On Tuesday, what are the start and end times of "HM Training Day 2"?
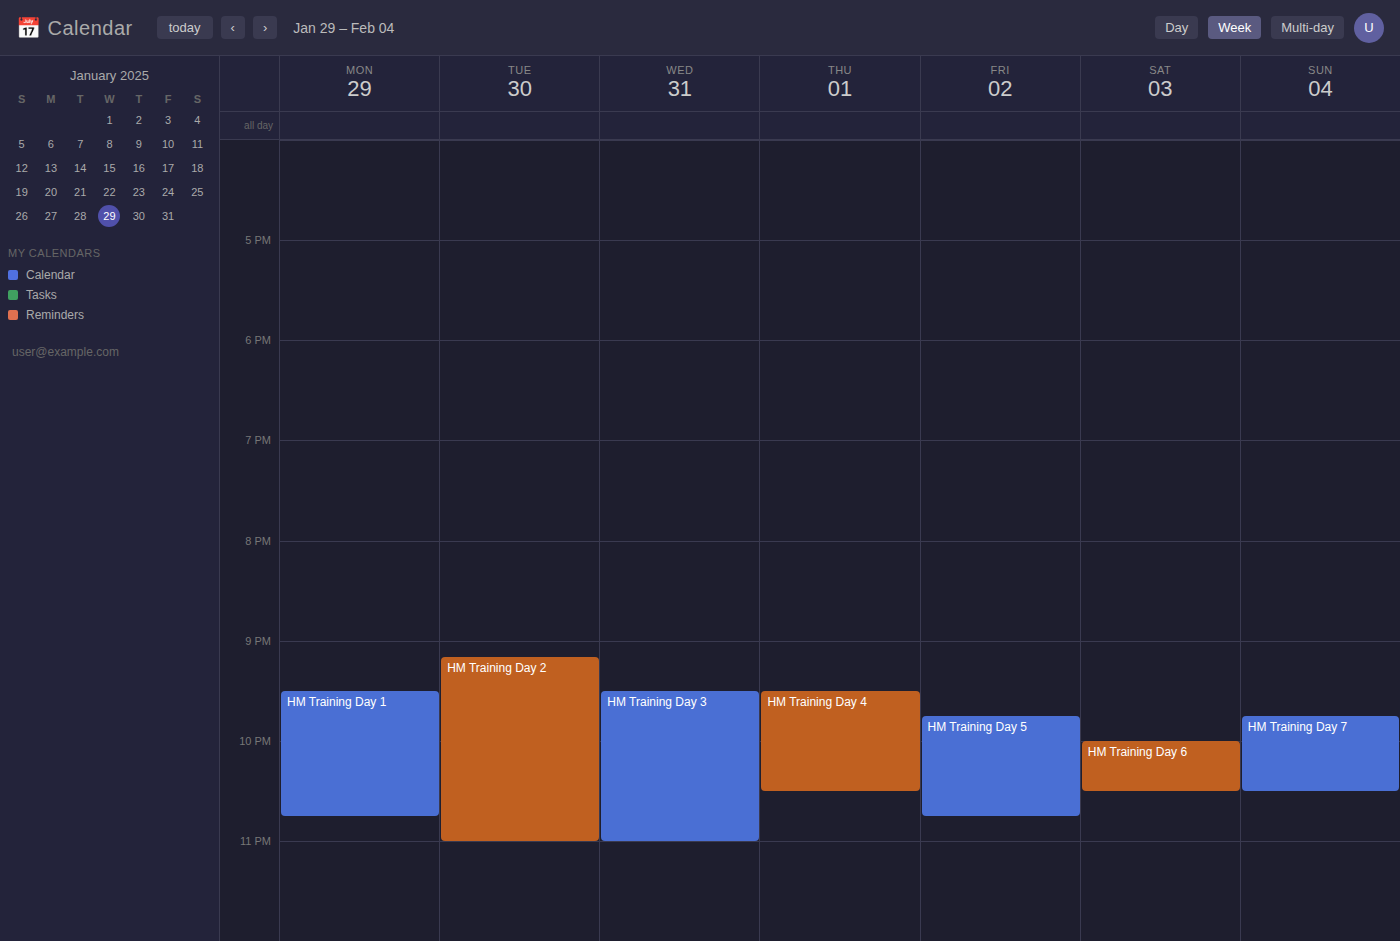
21:10 to 23:00